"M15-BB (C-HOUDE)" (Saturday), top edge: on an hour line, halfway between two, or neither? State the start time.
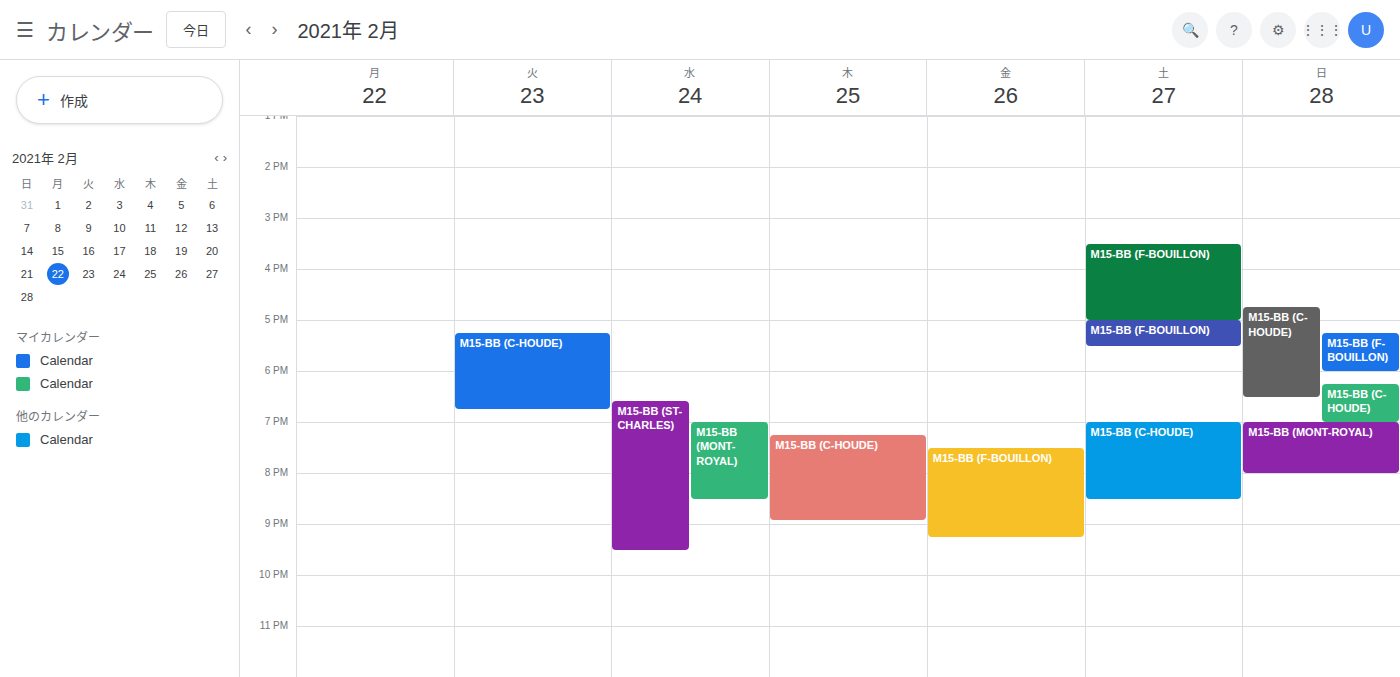
19:00 -- exactly on the 19:00 line.